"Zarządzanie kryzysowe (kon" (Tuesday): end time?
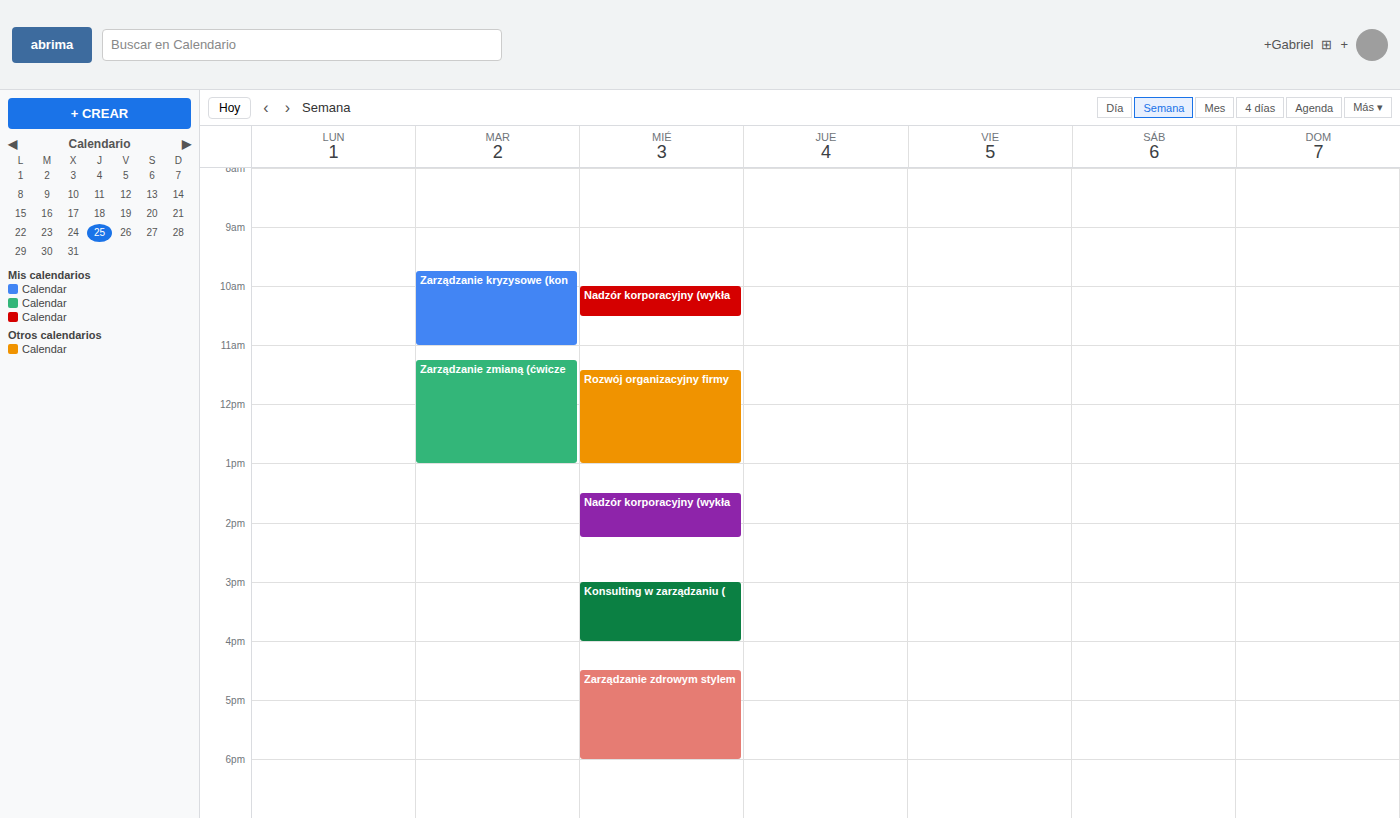
11:00 AM